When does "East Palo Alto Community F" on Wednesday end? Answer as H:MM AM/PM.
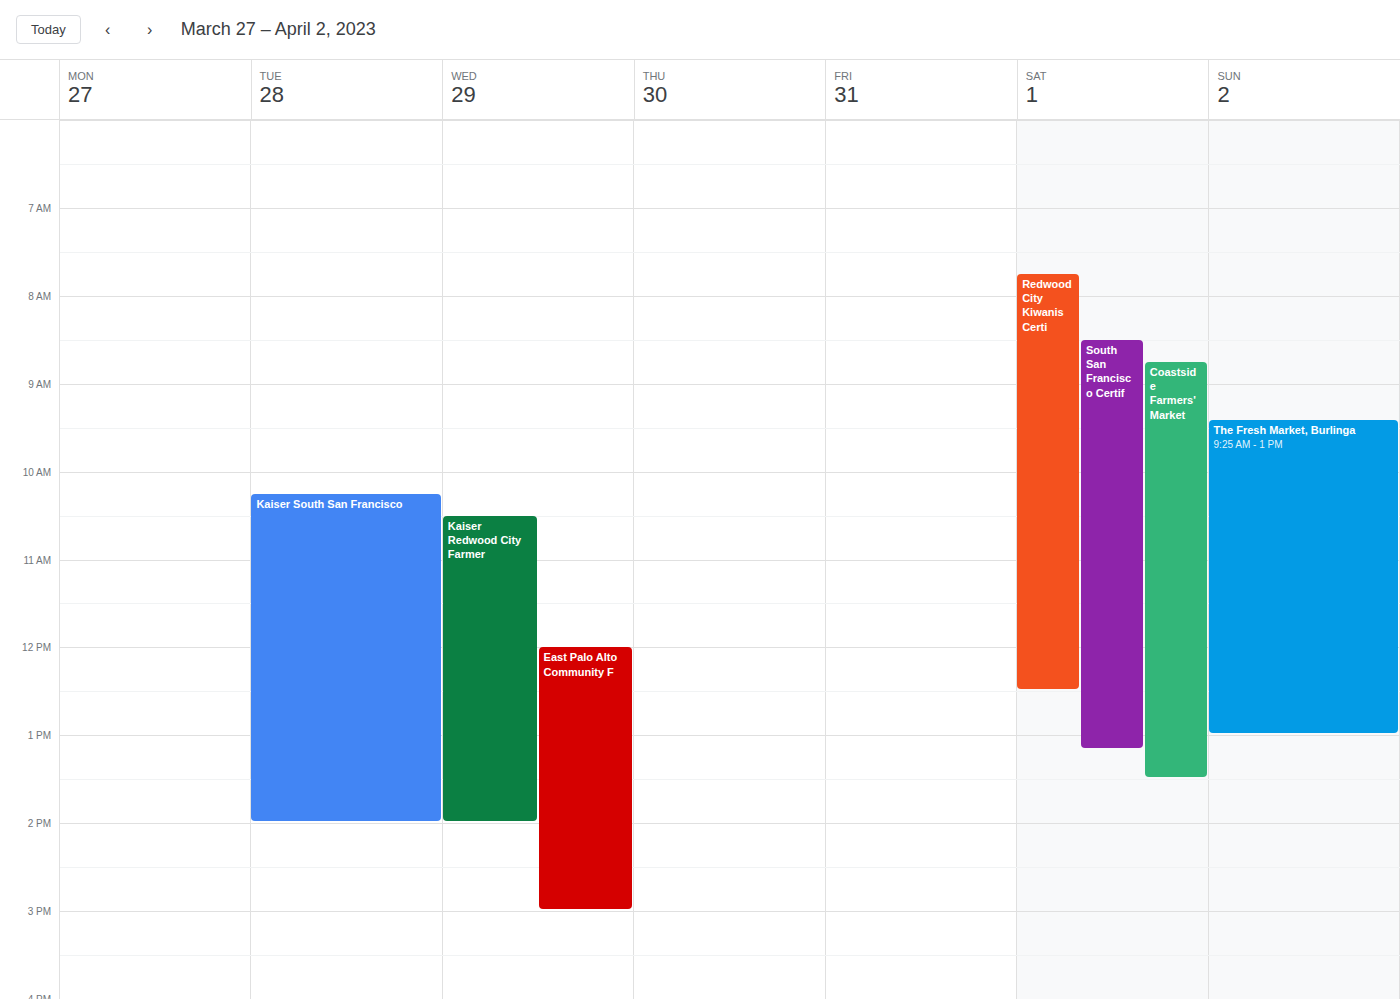
3:00 PM